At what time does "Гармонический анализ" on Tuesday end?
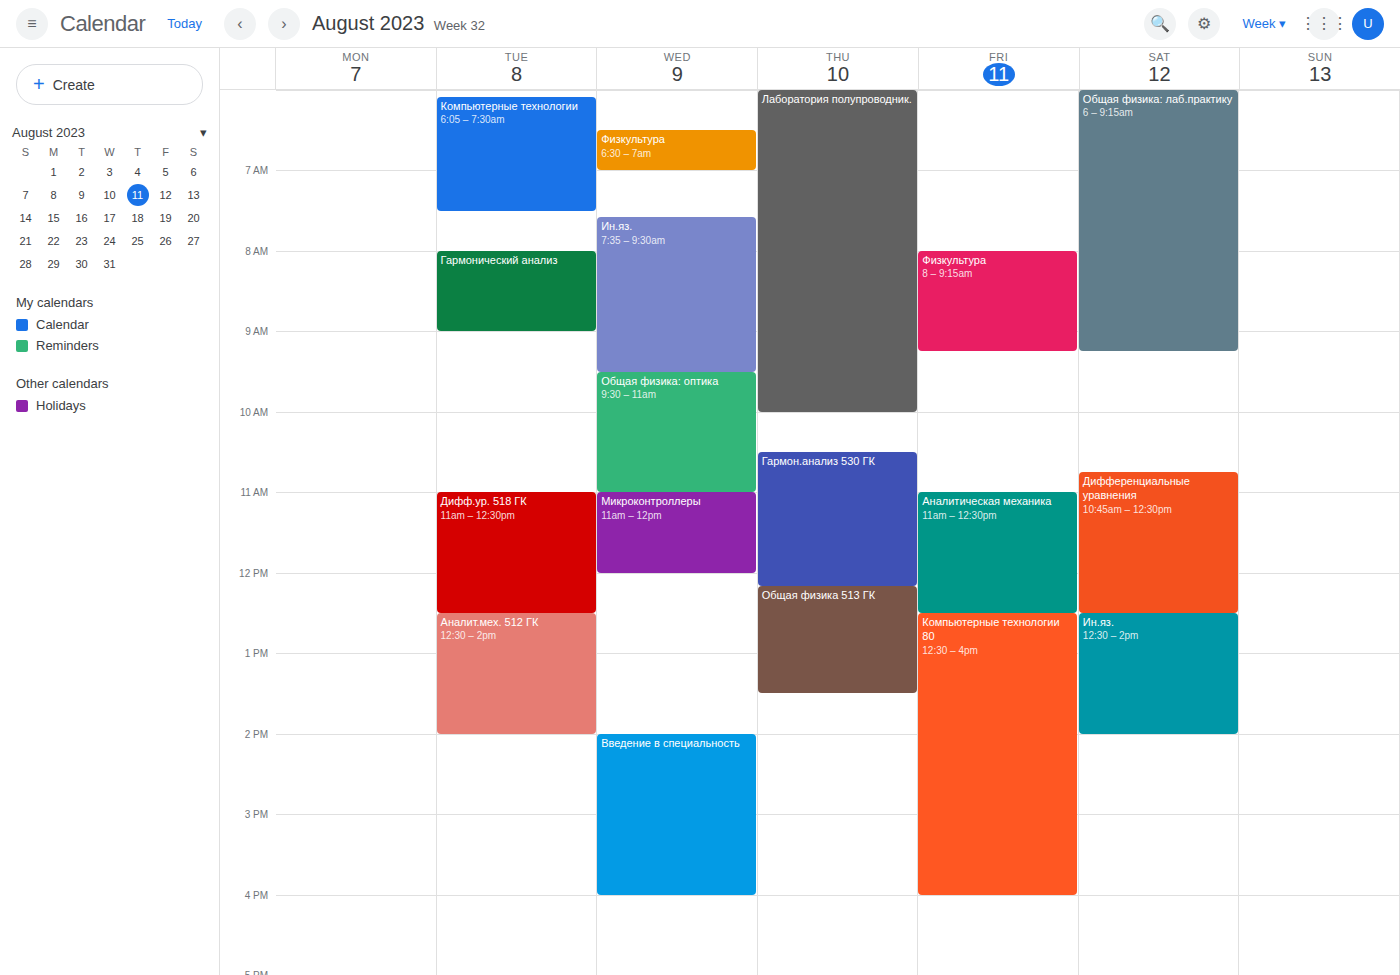
9:00 AM